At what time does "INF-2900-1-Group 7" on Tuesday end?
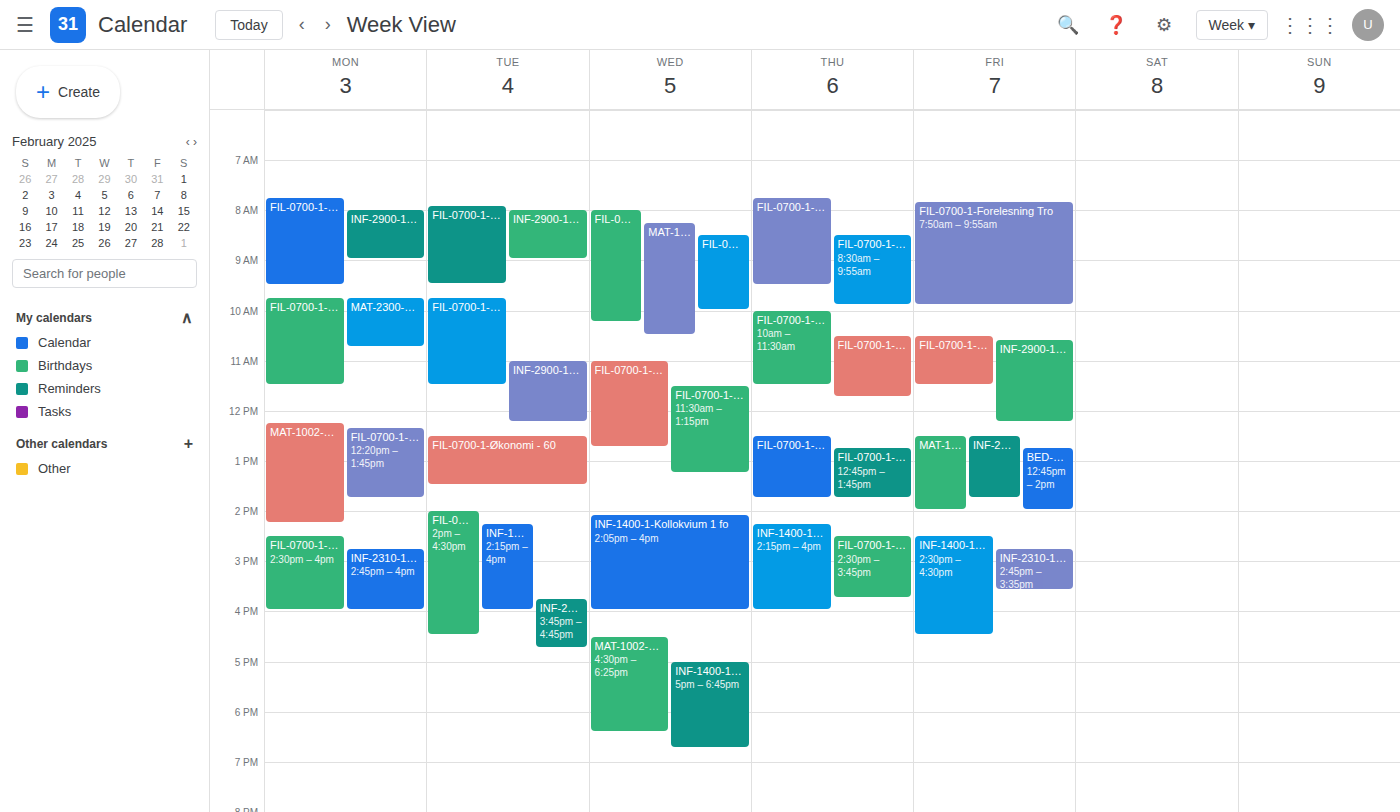
9:00 AM